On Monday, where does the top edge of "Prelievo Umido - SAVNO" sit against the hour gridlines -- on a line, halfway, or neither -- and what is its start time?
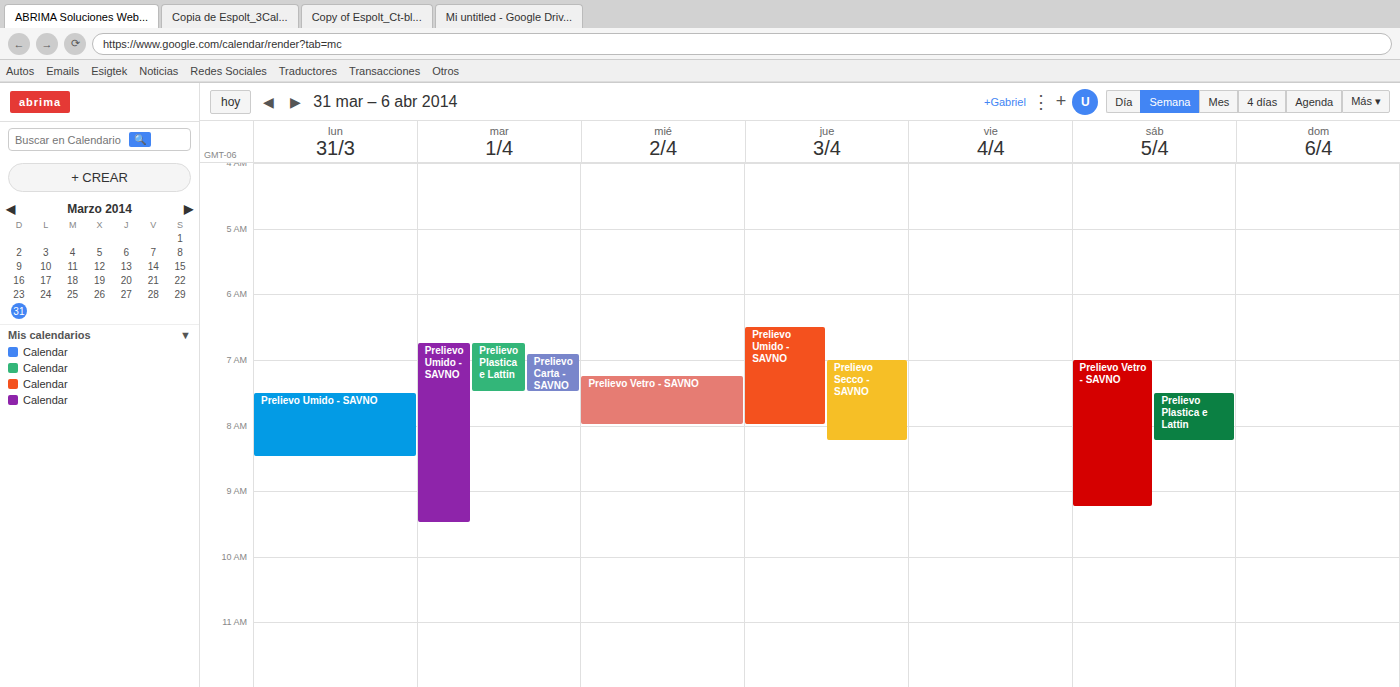
7:30 AM -- halfway between the 7 AM and 8 AM lines.